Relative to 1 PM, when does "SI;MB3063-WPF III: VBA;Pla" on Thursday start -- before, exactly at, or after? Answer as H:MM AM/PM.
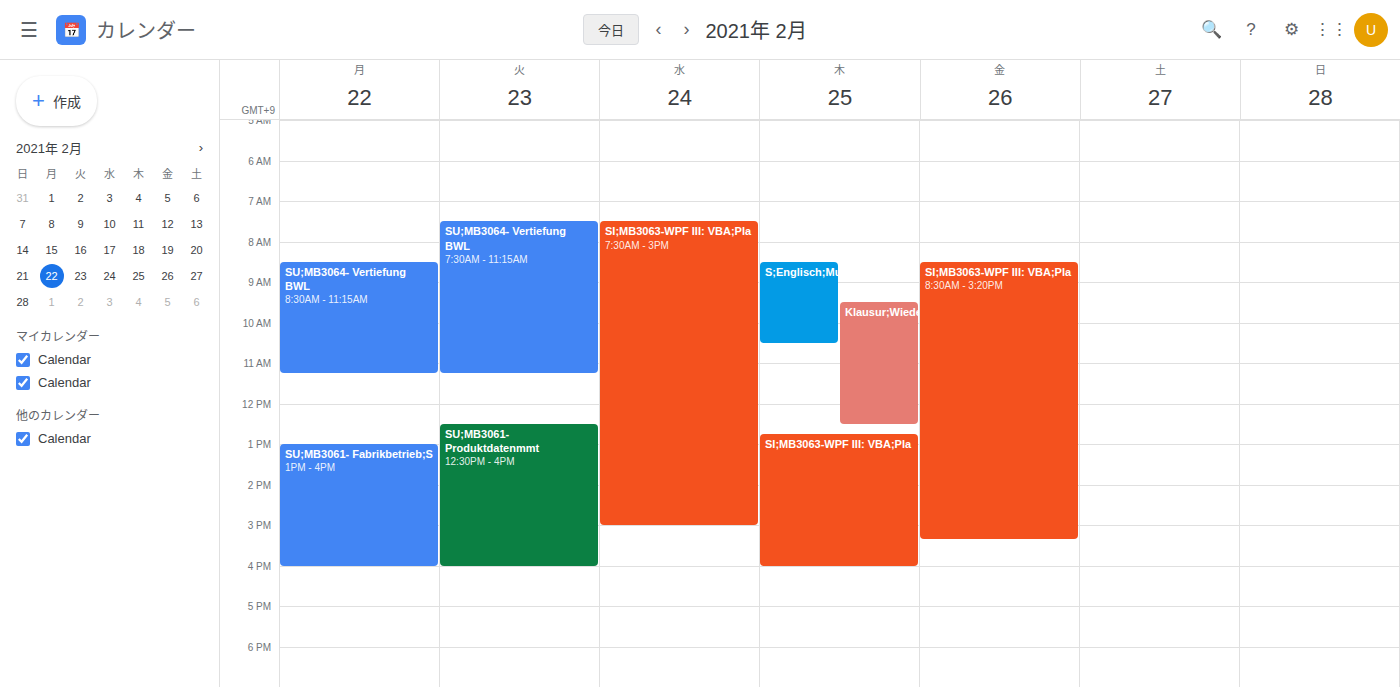
12:45 PM -- before 1 PM, 15 minutes above the 1 PM line.